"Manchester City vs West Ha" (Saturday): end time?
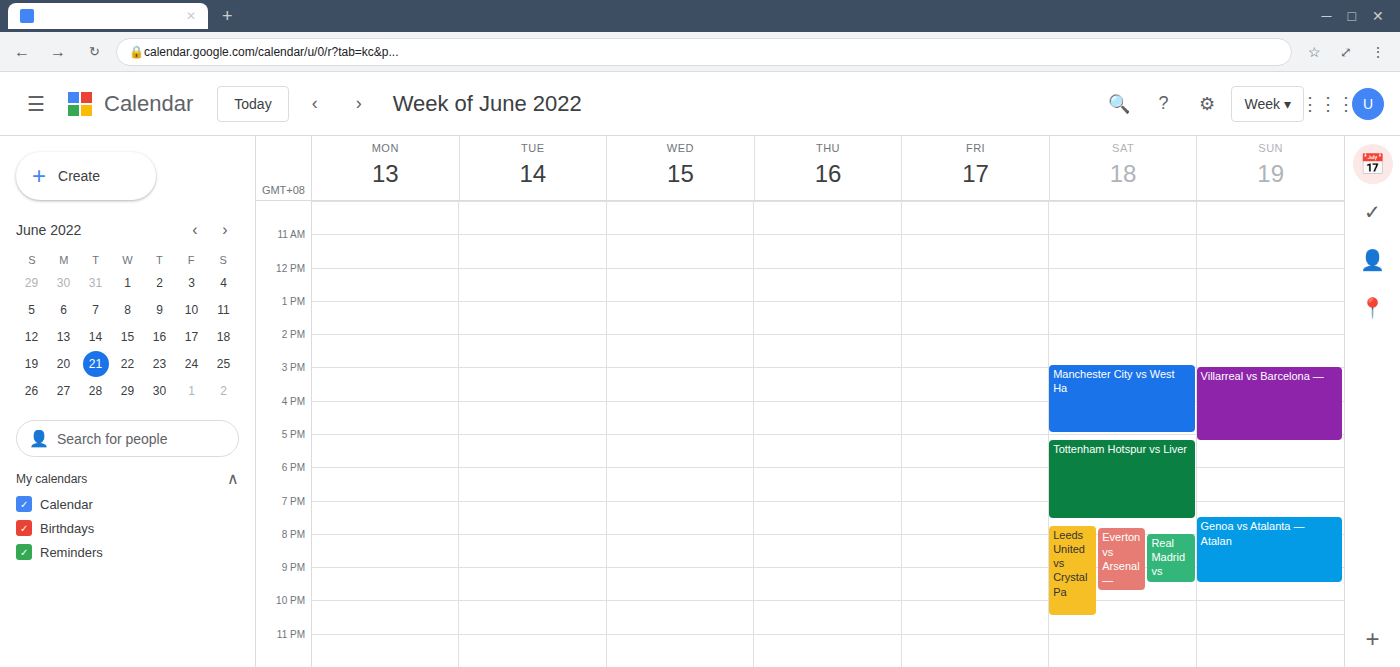
5:00 PM